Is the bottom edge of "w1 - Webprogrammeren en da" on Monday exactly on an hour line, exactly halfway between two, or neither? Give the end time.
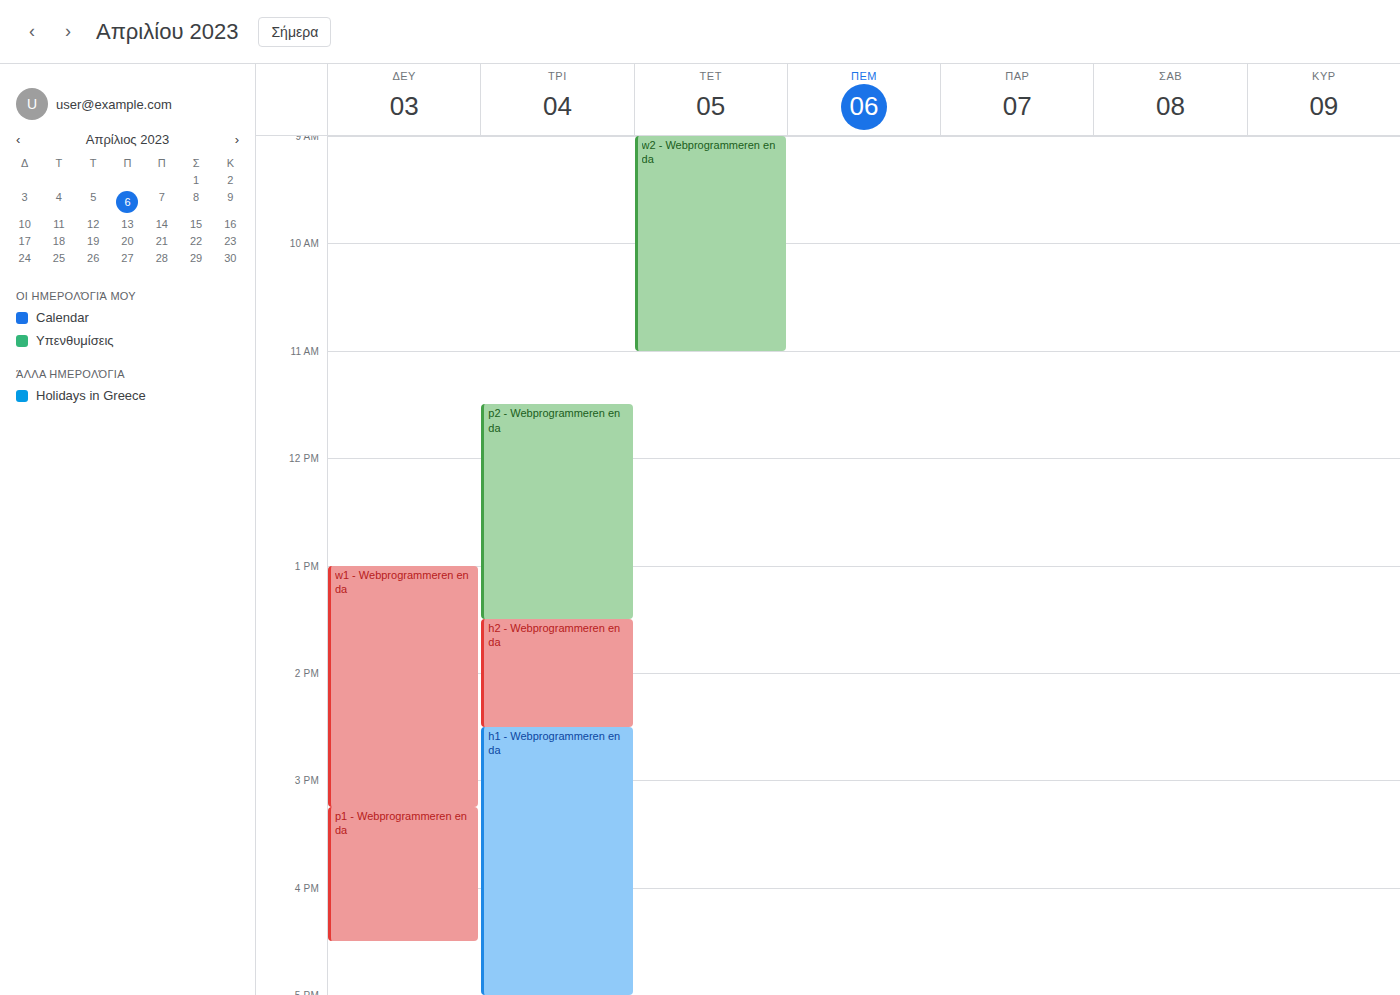
3:15 PM -- neither: a quarter of the way from the 3 PM line to the 4 PM line.